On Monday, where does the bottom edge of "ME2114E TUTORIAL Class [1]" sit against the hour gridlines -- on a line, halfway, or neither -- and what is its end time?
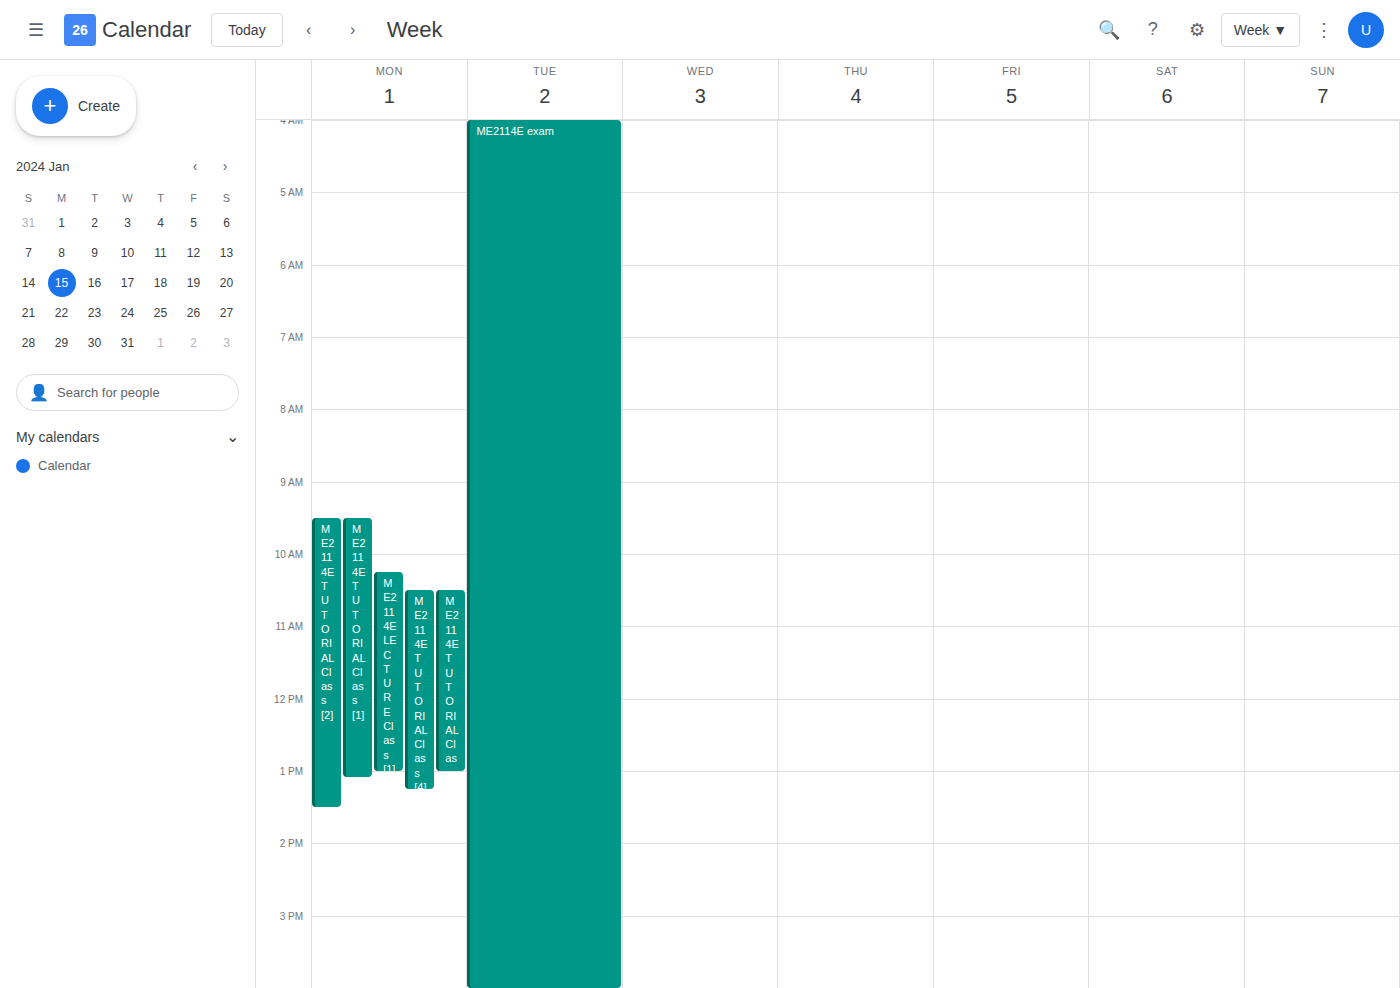
13:05 -- neither: 5 minutes below the 13:00 line and 55 minutes above the 14:00 line.